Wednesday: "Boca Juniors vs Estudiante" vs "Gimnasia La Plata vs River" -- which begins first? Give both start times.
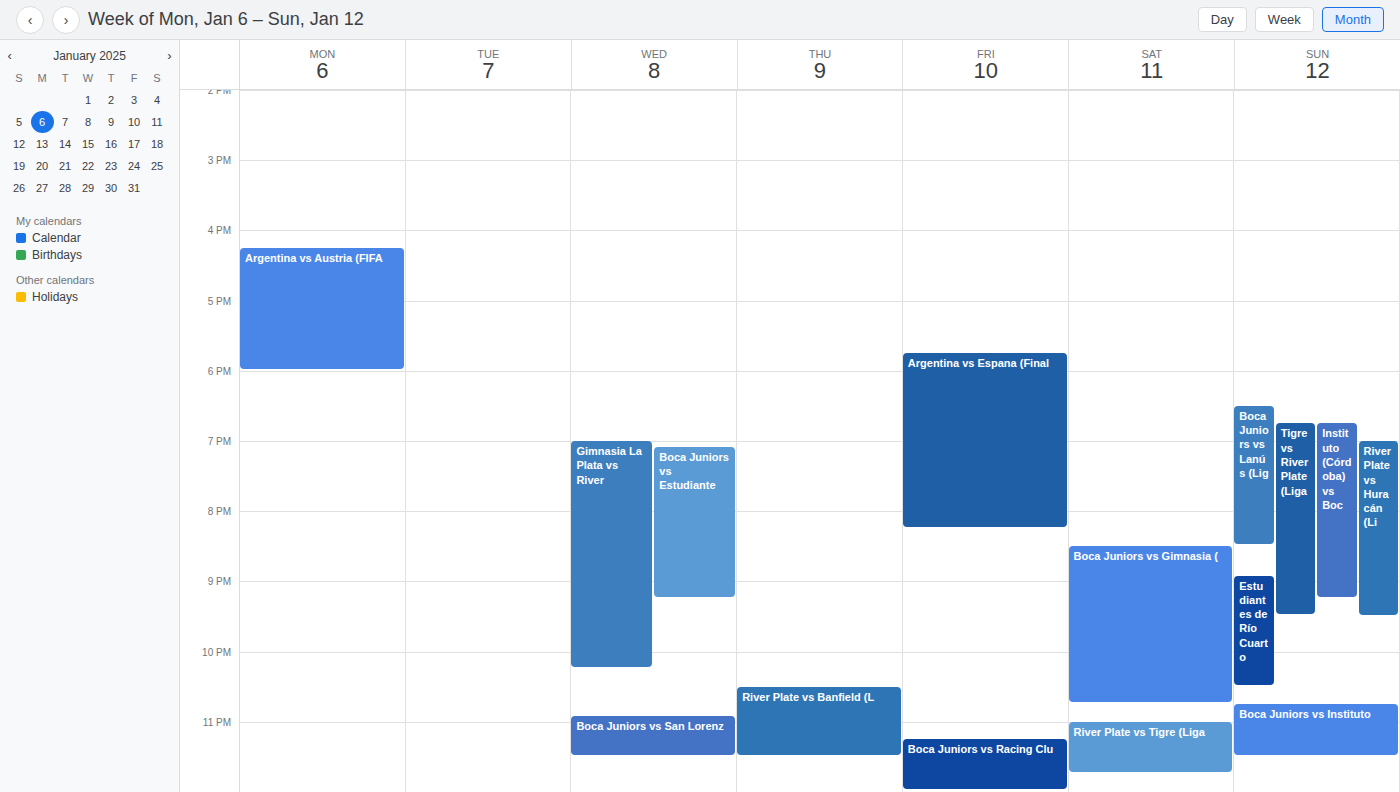
"Gimnasia La Plata vs River" 7:00 PM; "Boca Juniors vs Estudiante" 7:05 PM.